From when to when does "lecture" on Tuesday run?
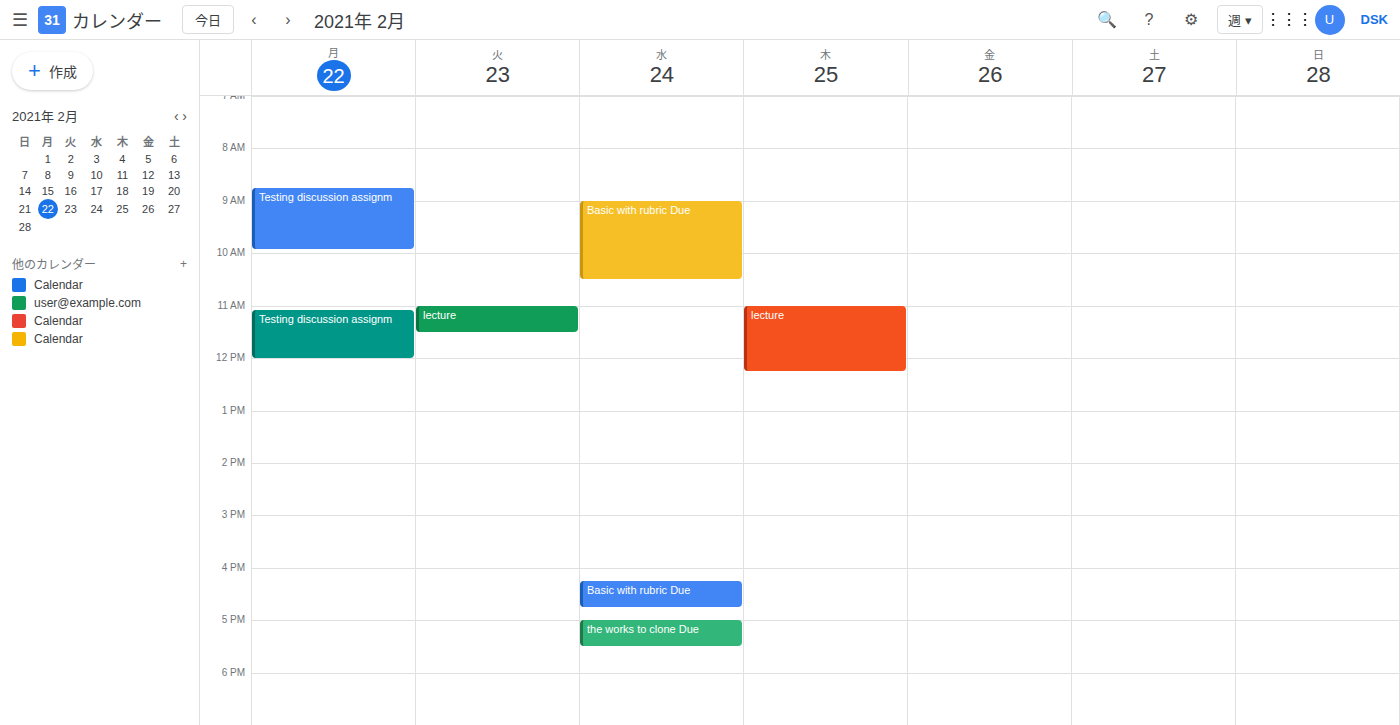
11:00 AM to 11:30 AM